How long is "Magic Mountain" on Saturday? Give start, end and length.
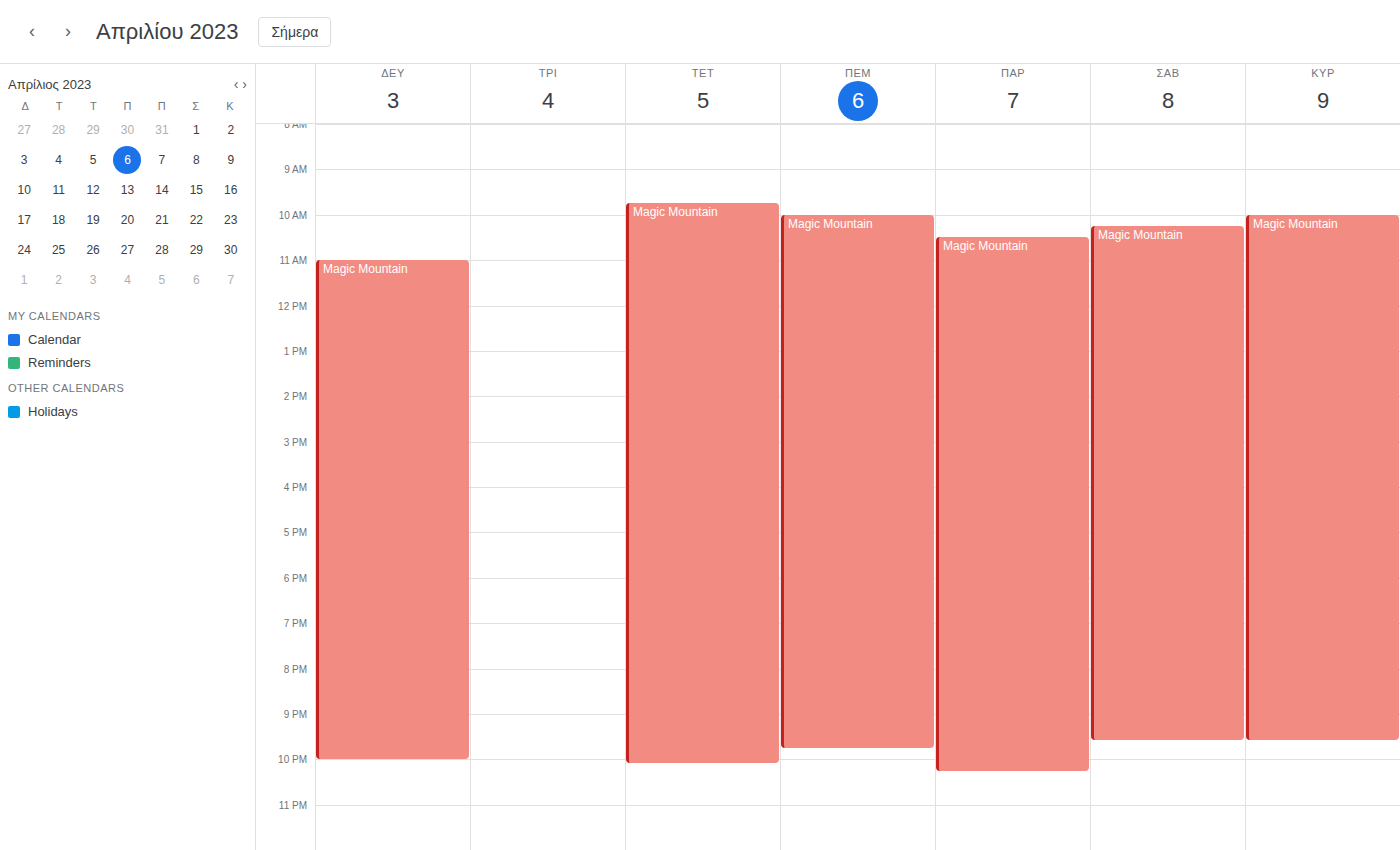
10:15 AM to 9:35 PM, 11 hours 20 minutes